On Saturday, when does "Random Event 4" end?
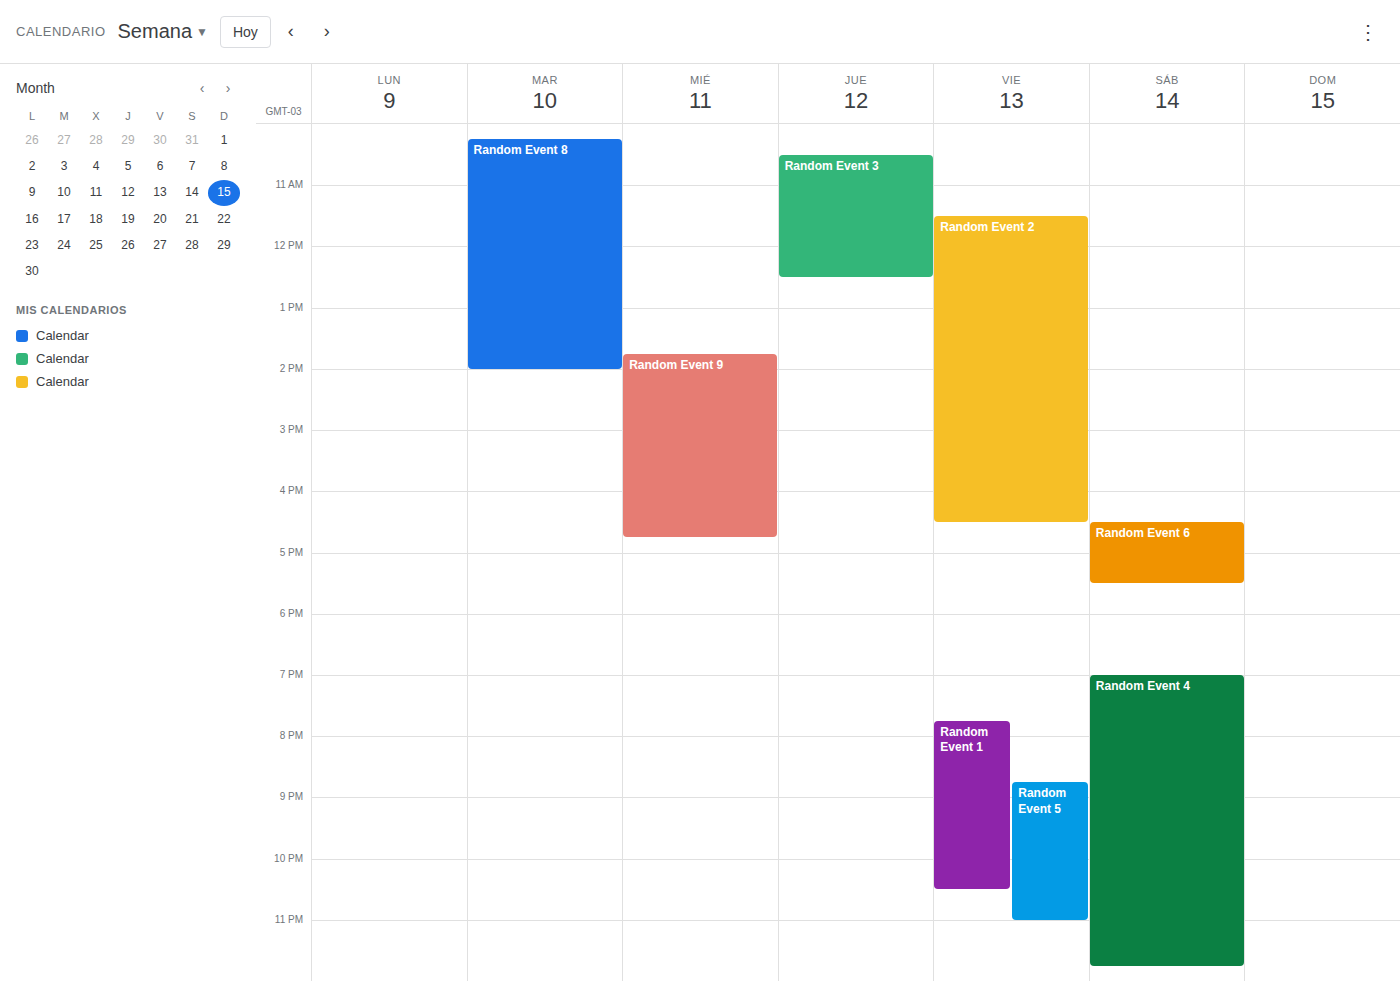
23:45